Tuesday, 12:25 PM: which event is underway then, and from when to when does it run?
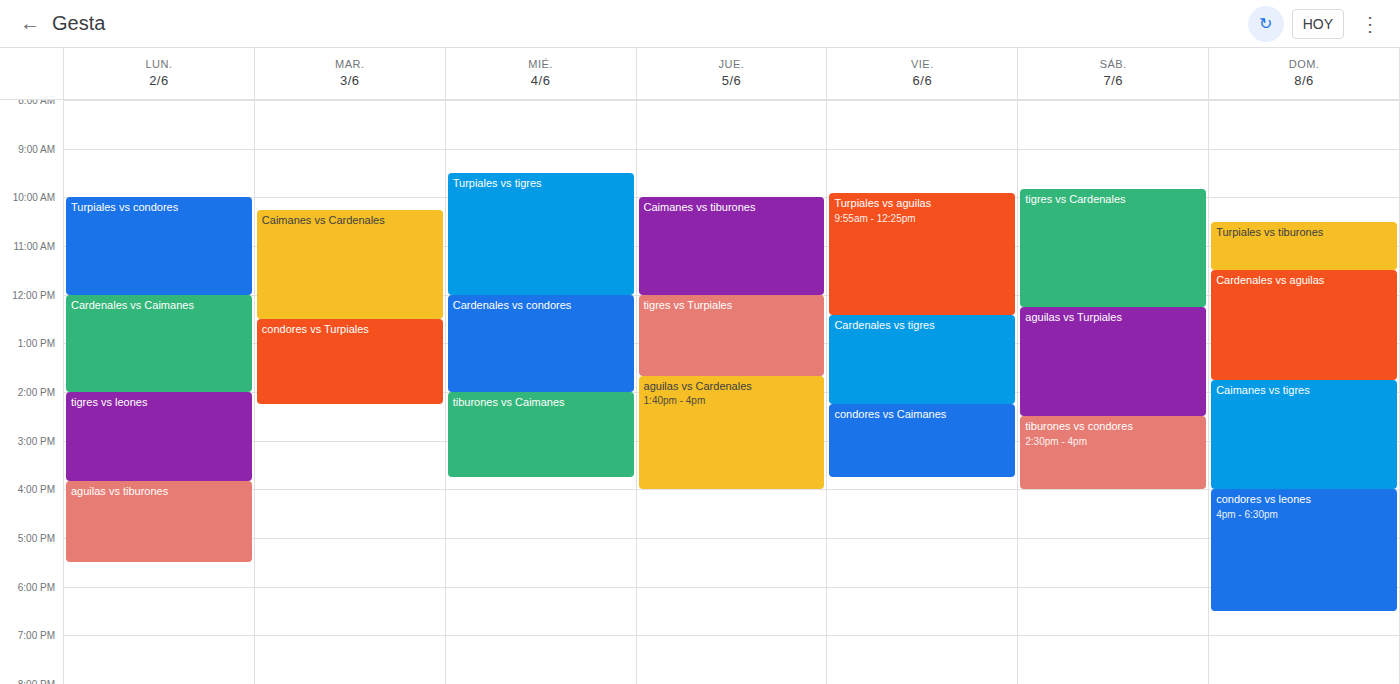
"Caimanes vs Cardenales", 10:15 AM to 12:30 PM